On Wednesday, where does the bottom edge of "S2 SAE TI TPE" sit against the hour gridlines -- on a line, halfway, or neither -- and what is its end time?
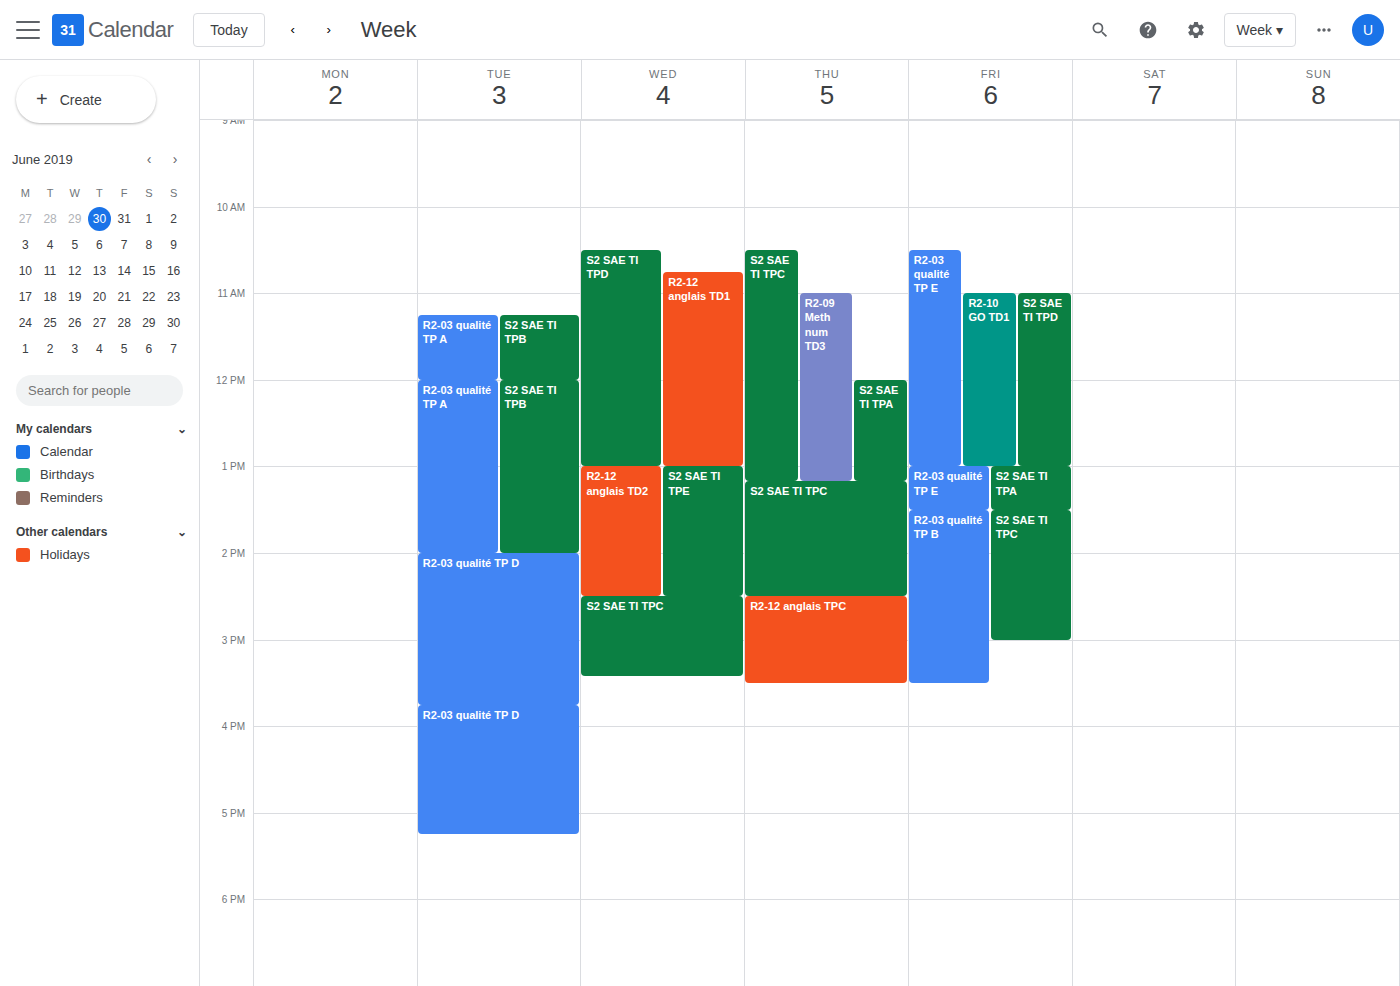
2:30 PM -- halfway between the 2 PM and 3 PM lines.